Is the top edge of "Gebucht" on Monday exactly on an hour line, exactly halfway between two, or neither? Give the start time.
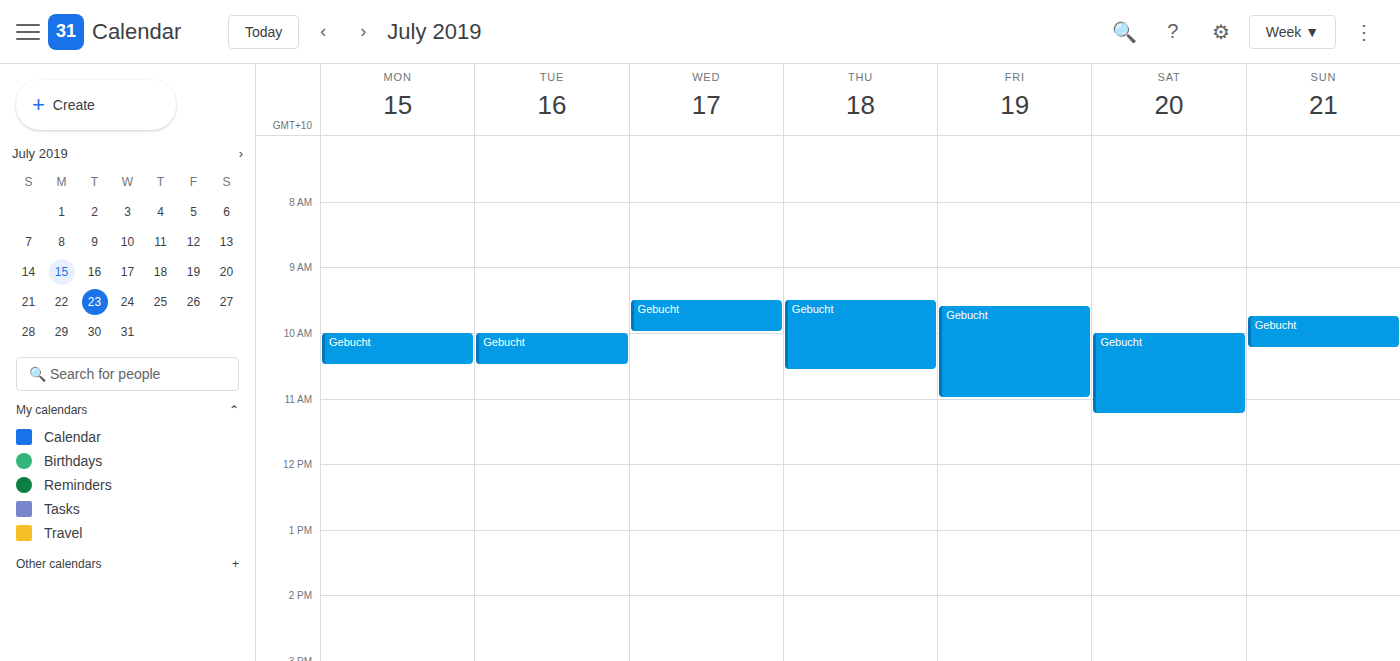
10:00 AM -- exactly on the 10 AM line.